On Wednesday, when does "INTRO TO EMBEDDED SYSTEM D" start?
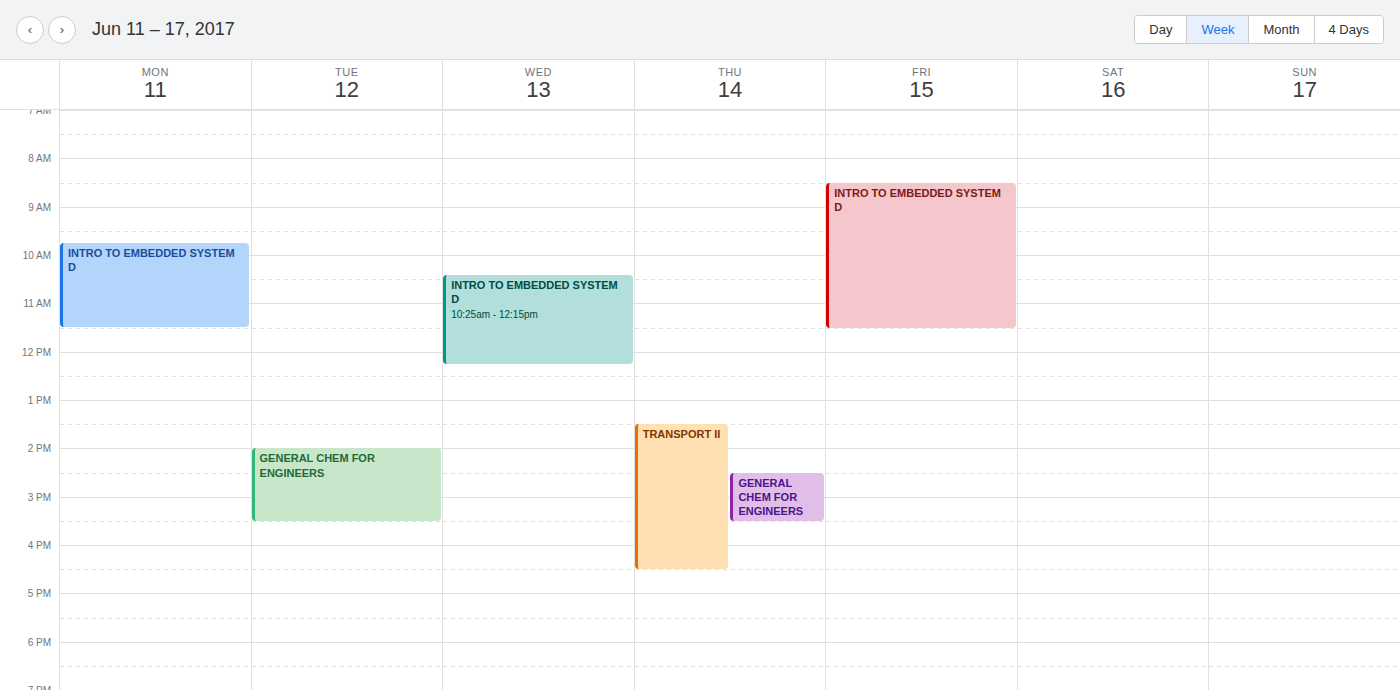
10:25 AM